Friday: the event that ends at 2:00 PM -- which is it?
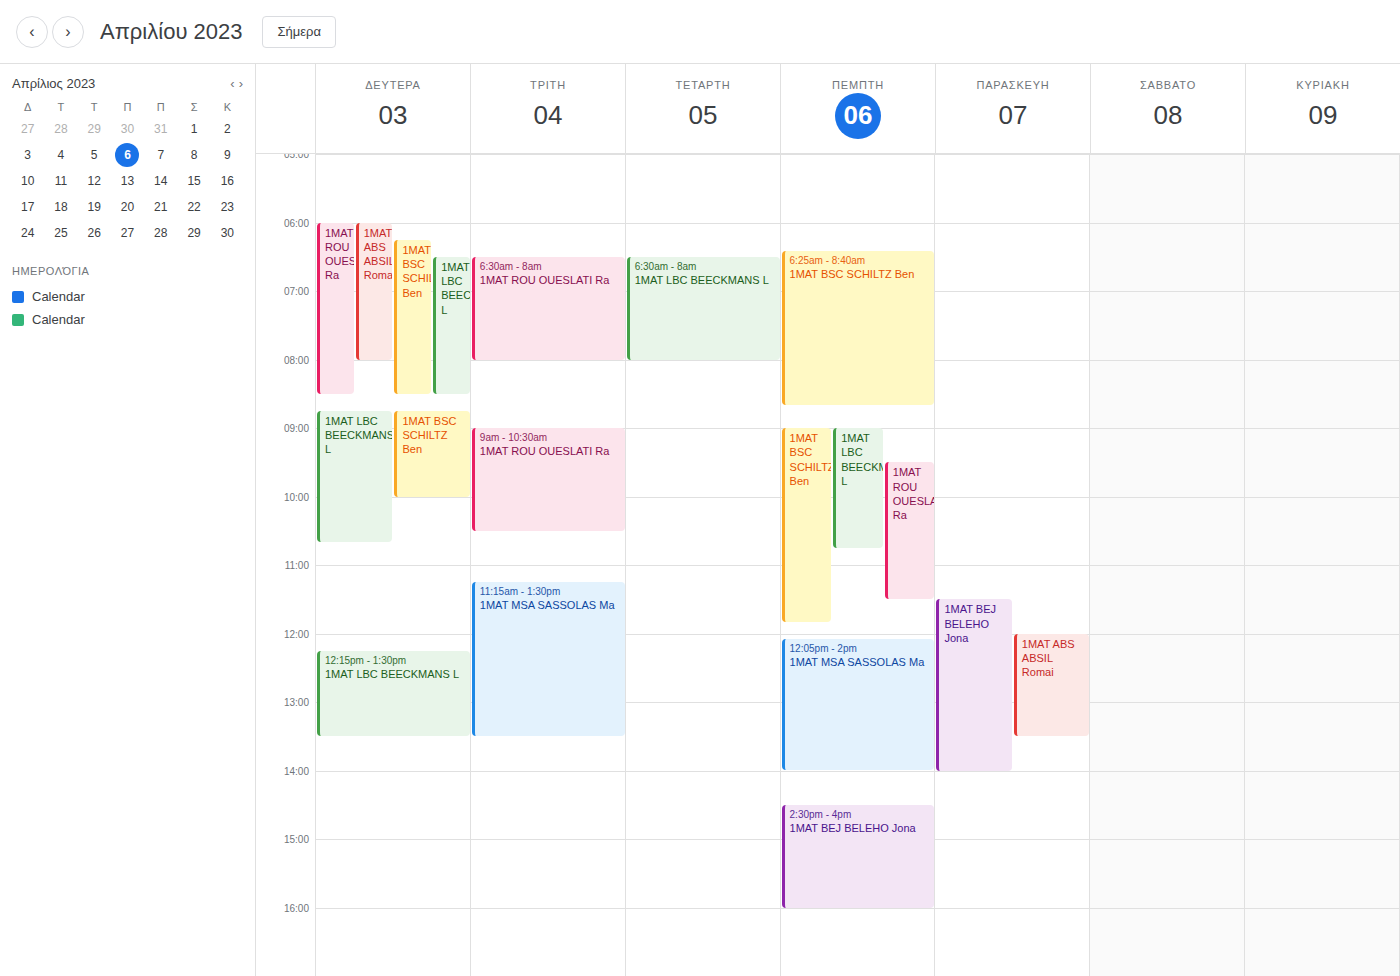
"1MAT BEJ BELEHO Jona"